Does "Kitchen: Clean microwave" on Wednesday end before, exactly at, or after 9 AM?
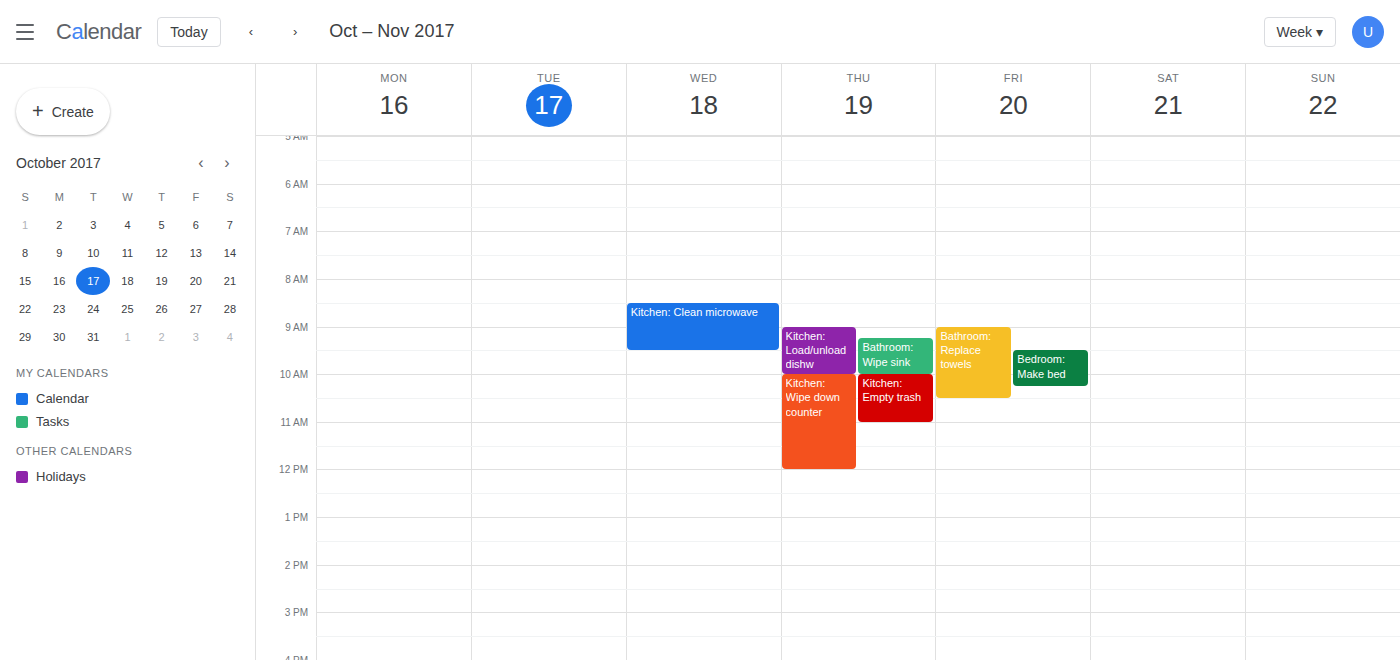
9:30 AM -- after 9 AM, 30 minutes below the 9 AM line.